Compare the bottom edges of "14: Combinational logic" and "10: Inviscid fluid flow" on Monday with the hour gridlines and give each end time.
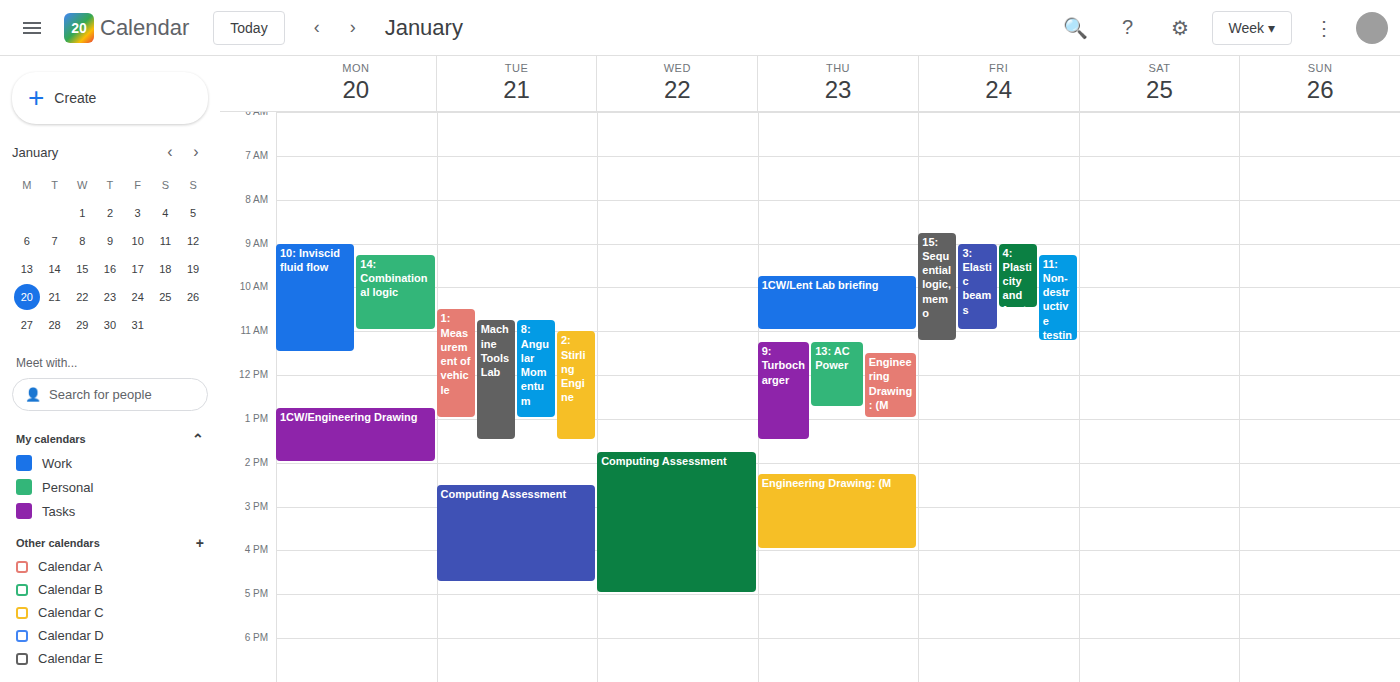
"14: Combinational logic": 11:00, exactly on the 11:00 line. "10: Inviscid fluid flow": 11:30, halfway between the 11:00 and 12:00 lines.